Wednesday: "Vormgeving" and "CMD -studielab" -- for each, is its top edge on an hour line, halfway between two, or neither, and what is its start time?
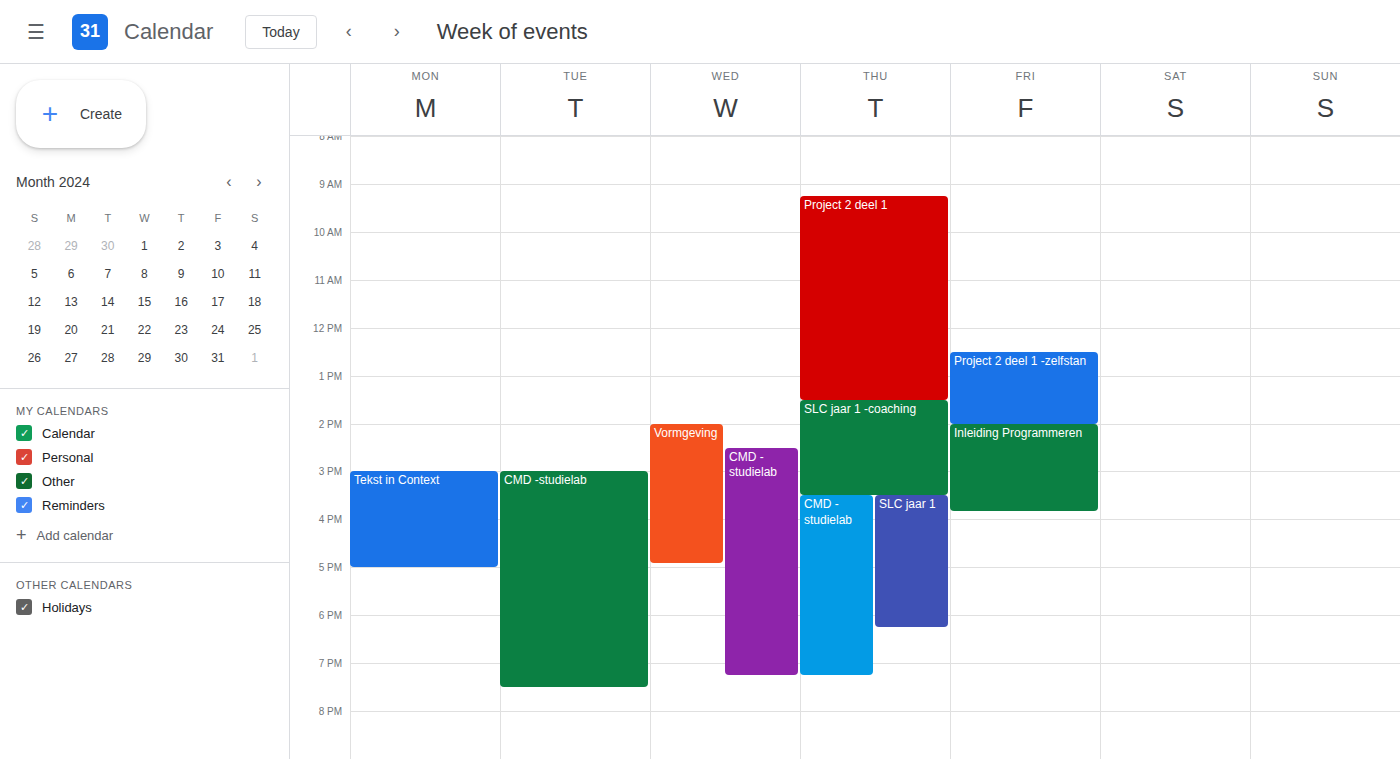
"Vormgeving": 2:00 PM, exactly on the 2 PM line. "CMD -studielab": 2:30 PM, halfway between the 2 PM and 3 PM lines.